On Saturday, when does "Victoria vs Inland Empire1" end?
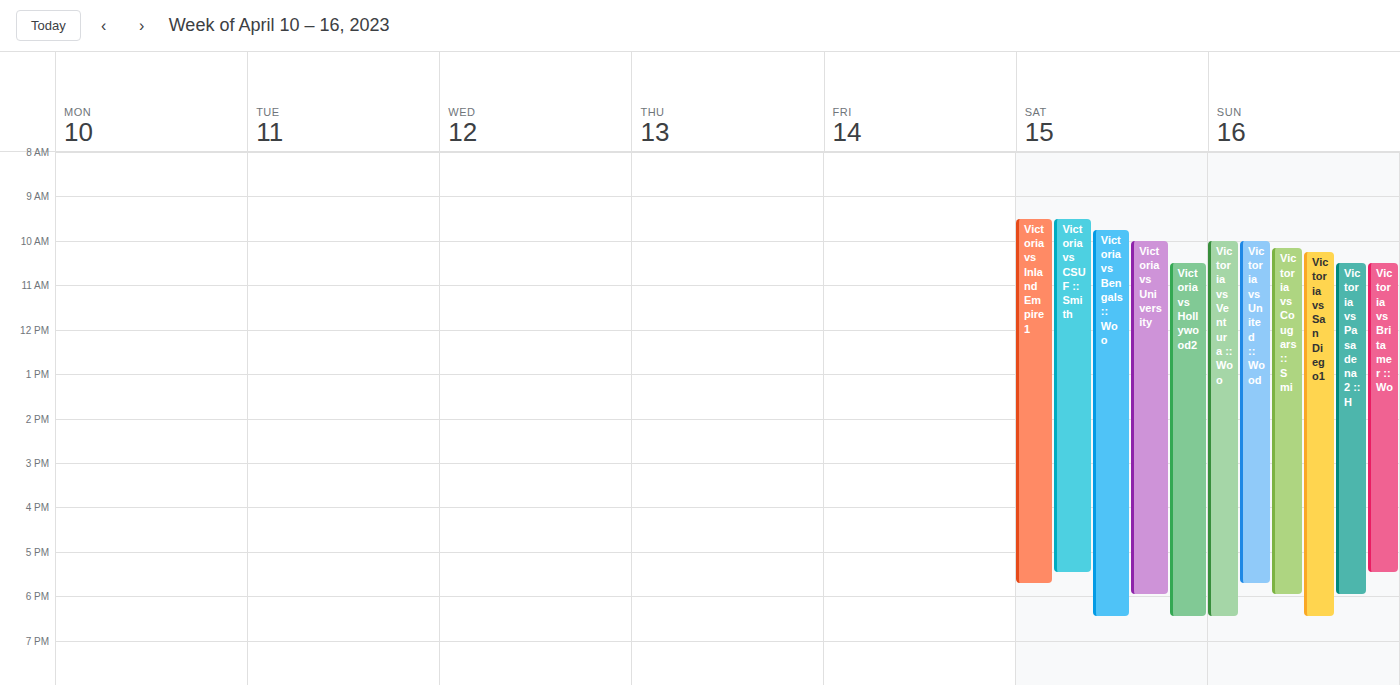
5:45 PM